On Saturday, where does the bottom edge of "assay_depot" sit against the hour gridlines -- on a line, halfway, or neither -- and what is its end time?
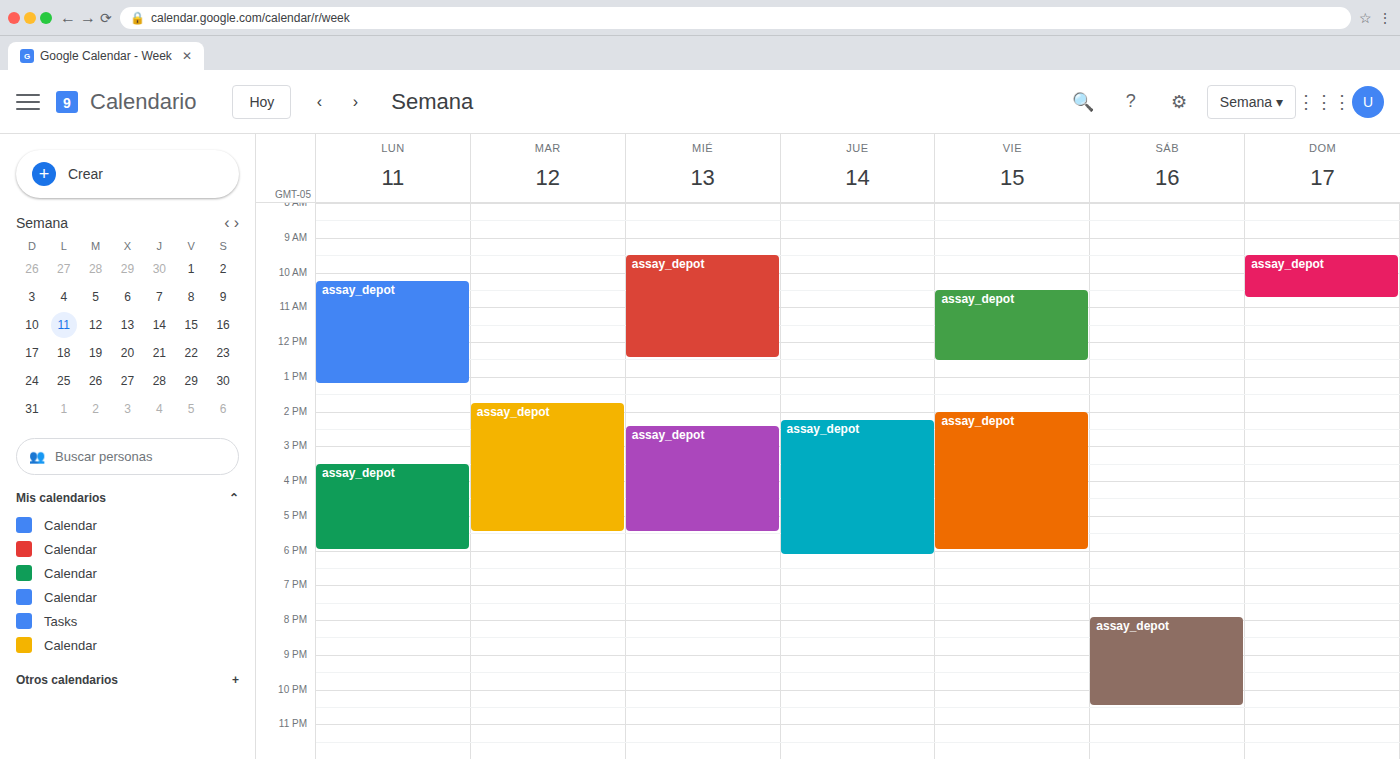
10:30 PM -- halfway between the 10 PM and 11 PM lines.